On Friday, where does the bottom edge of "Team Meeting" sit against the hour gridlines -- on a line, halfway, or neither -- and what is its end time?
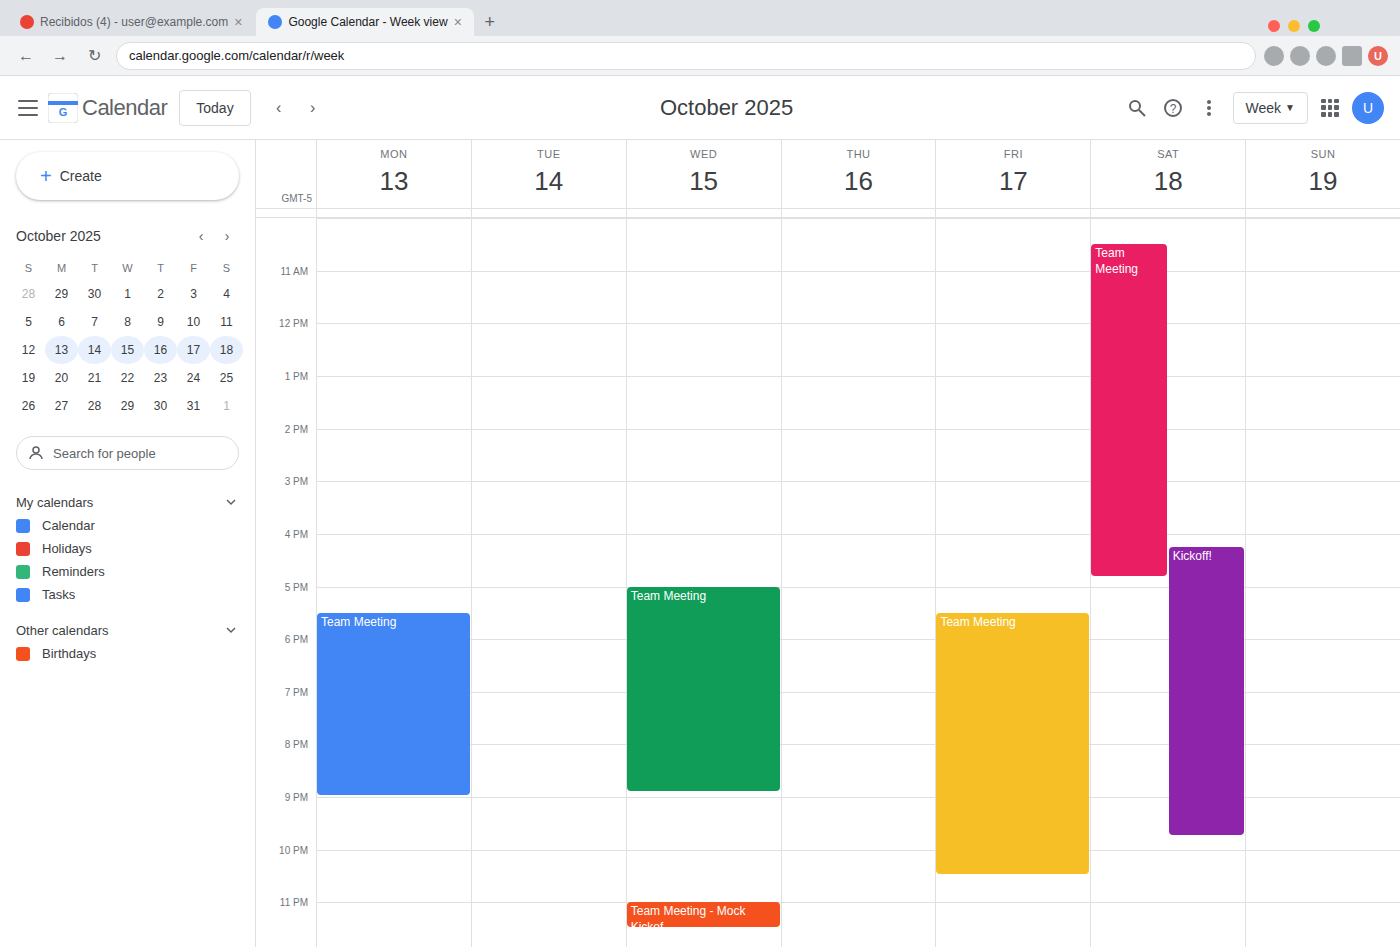
10:30 PM -- halfway between the 10 PM and 11 PM lines.